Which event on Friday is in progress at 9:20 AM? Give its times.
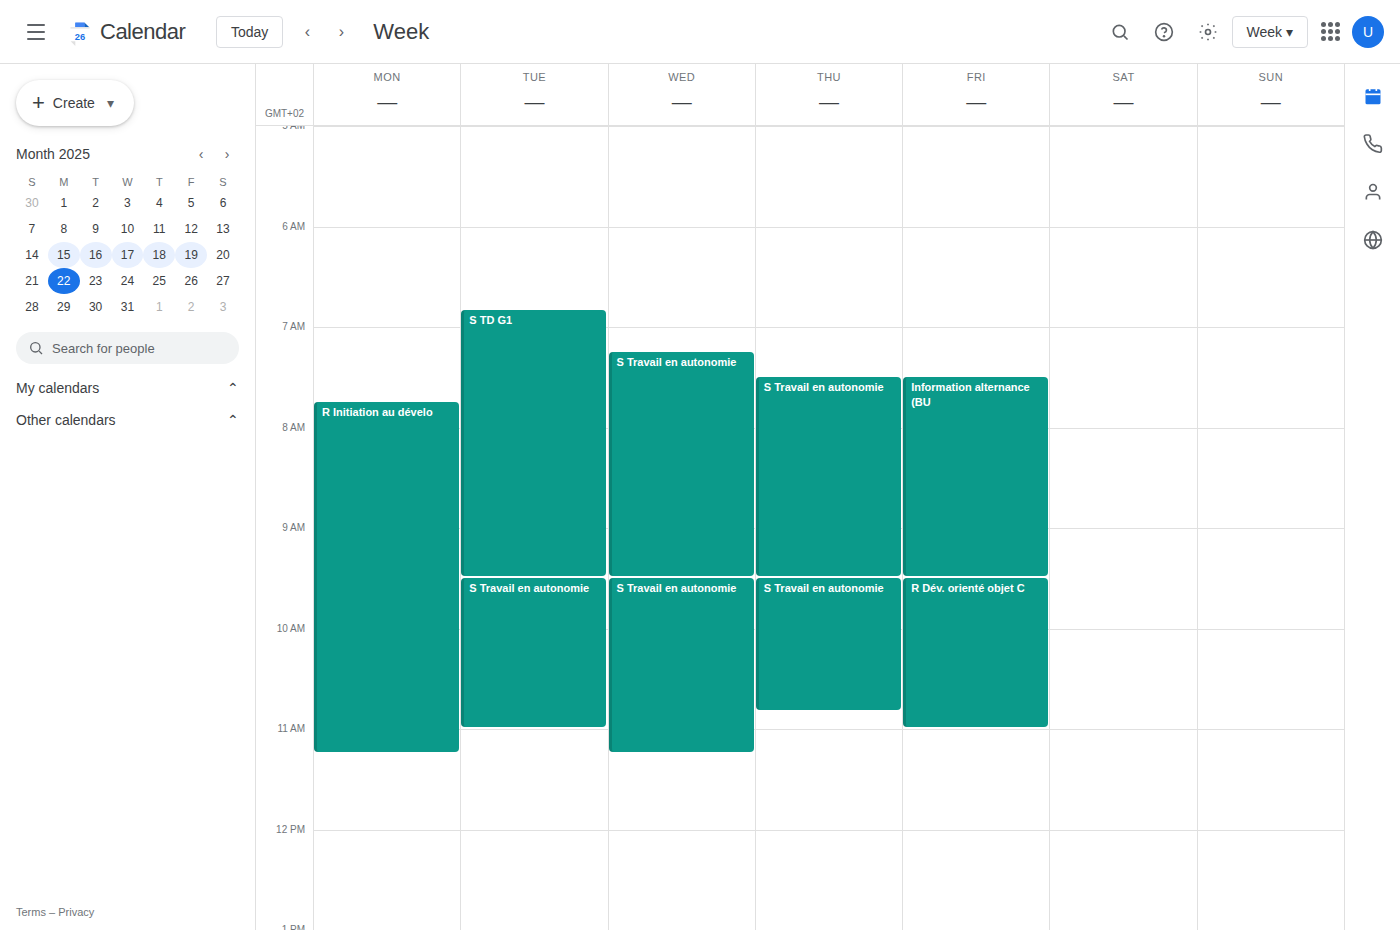
"Information alternance (BU", 7:30 AM to 9:30 AM